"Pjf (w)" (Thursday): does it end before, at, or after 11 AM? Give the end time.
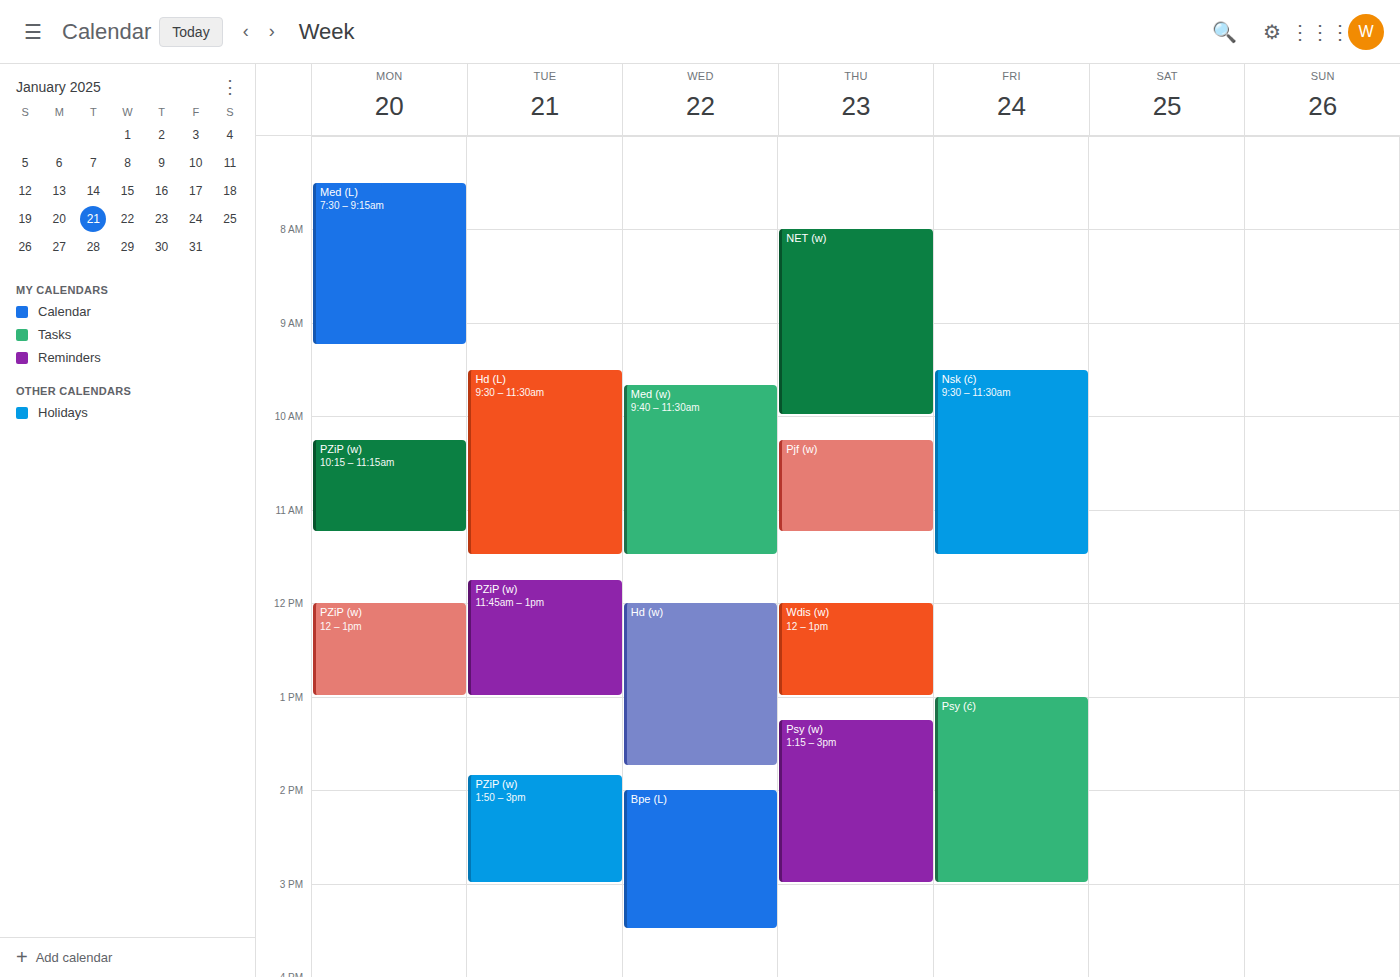
11:15 AM -- after 11 AM, 15 minutes below the 11 AM line.